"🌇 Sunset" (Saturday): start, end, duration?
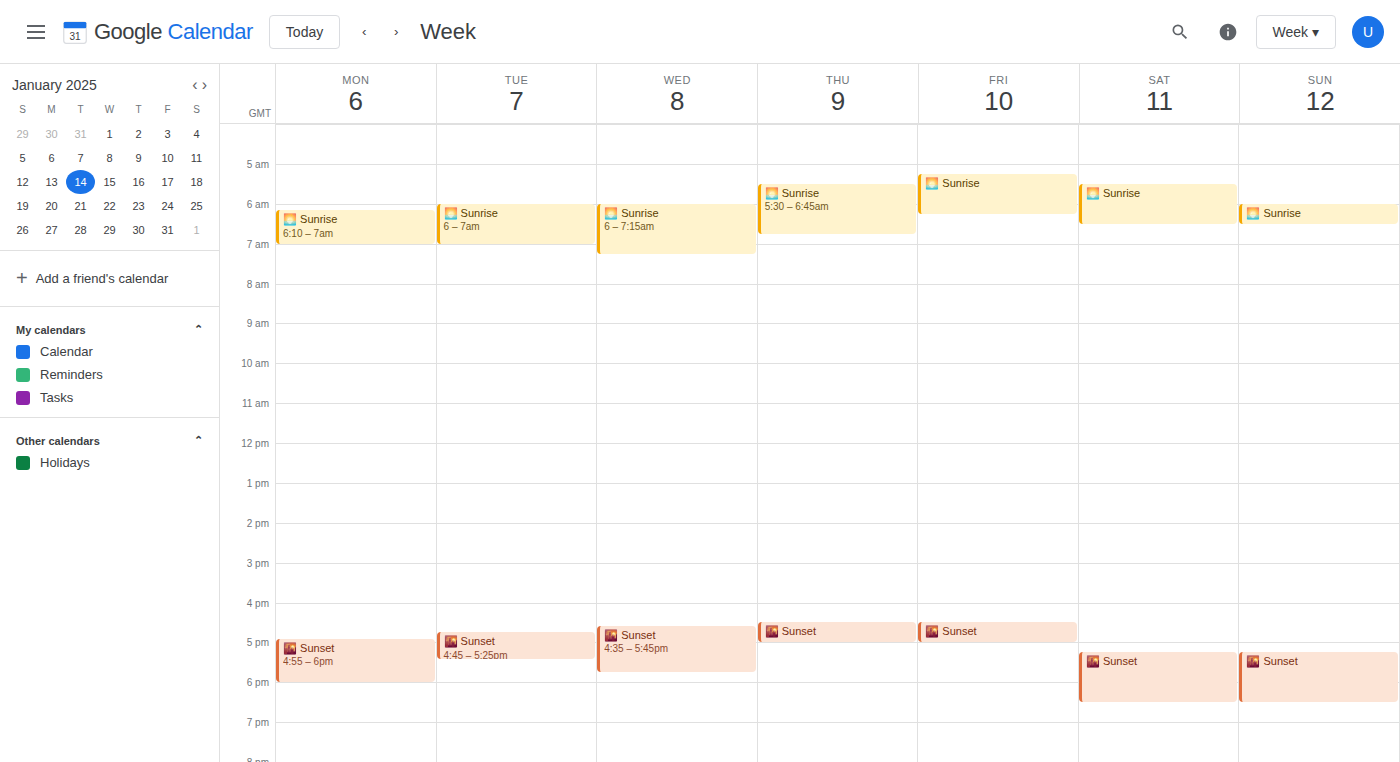
5:15 PM to 6:30 PM, 1 hour 15 minutes